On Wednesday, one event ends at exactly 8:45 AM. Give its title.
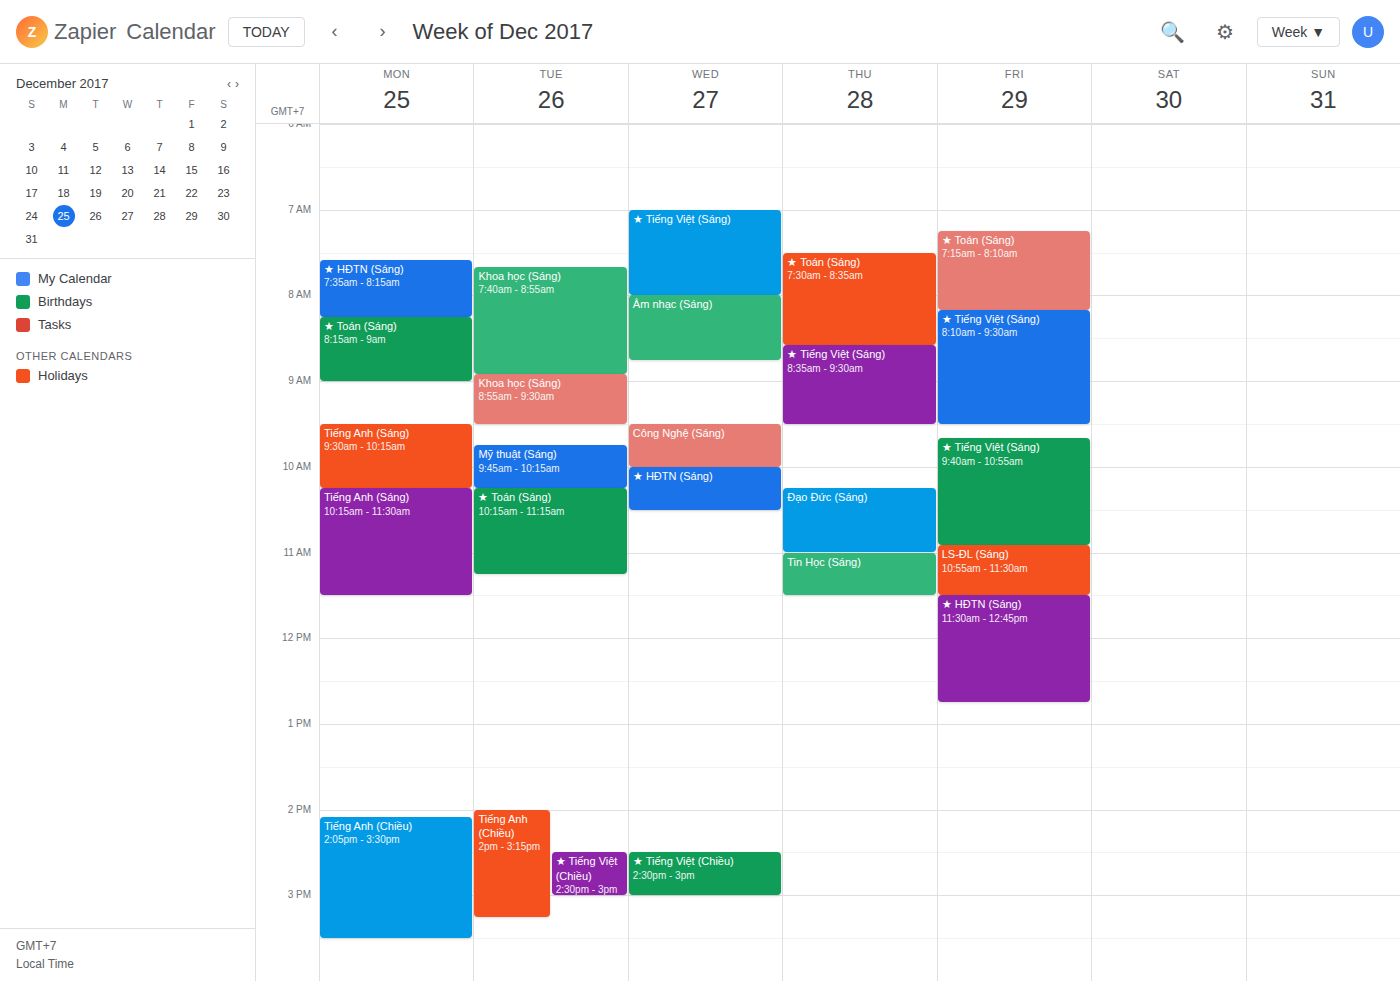
"Âm nhạc (Sáng)"